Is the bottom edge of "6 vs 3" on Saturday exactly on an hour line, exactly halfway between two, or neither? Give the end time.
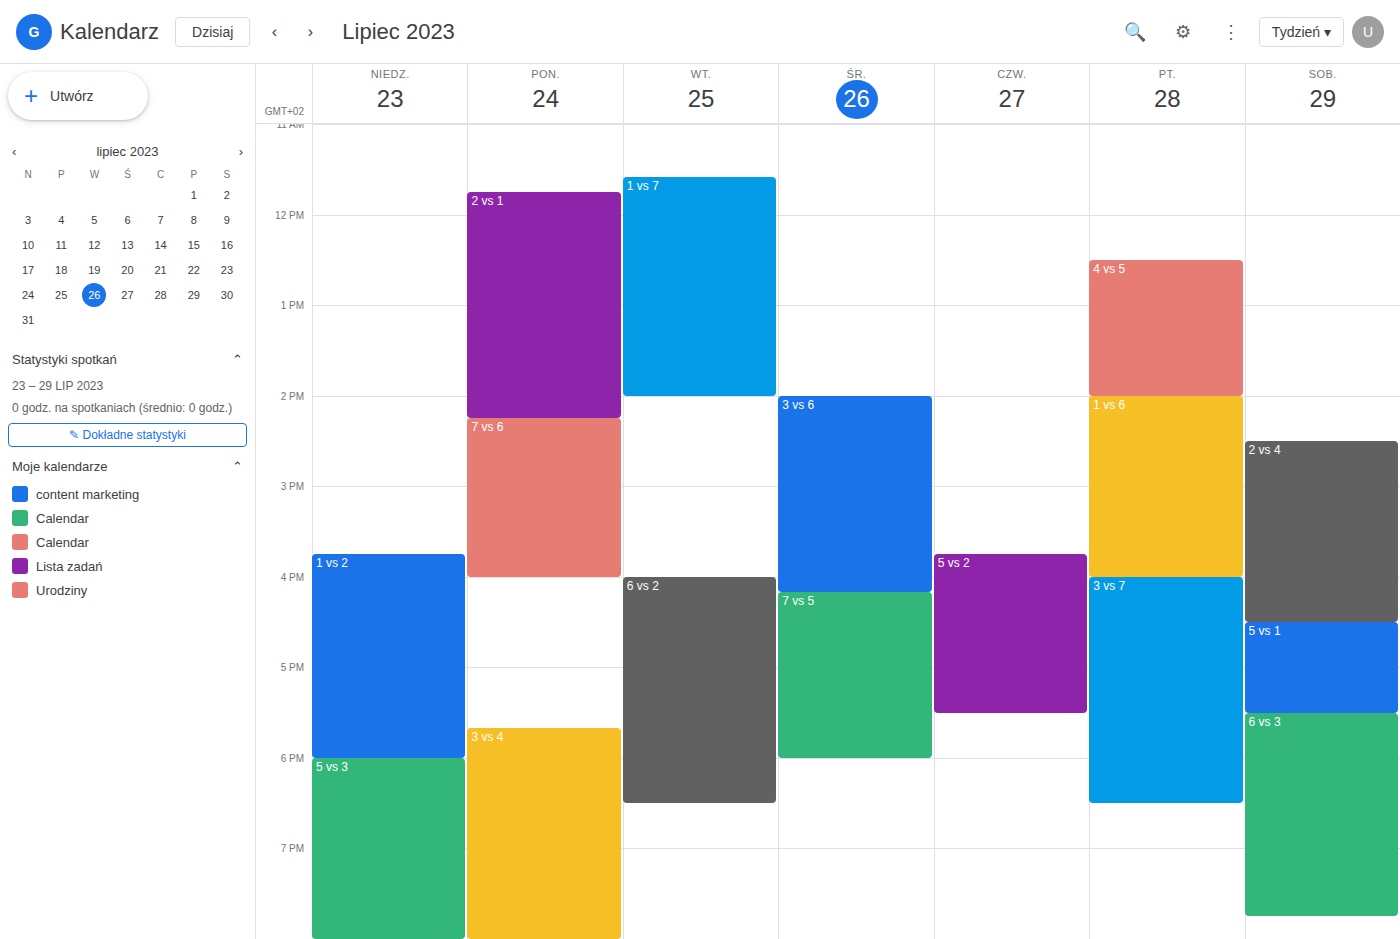
7:45 PM -- neither: three quarters of the way from the 7 PM line to the 8 PM line.